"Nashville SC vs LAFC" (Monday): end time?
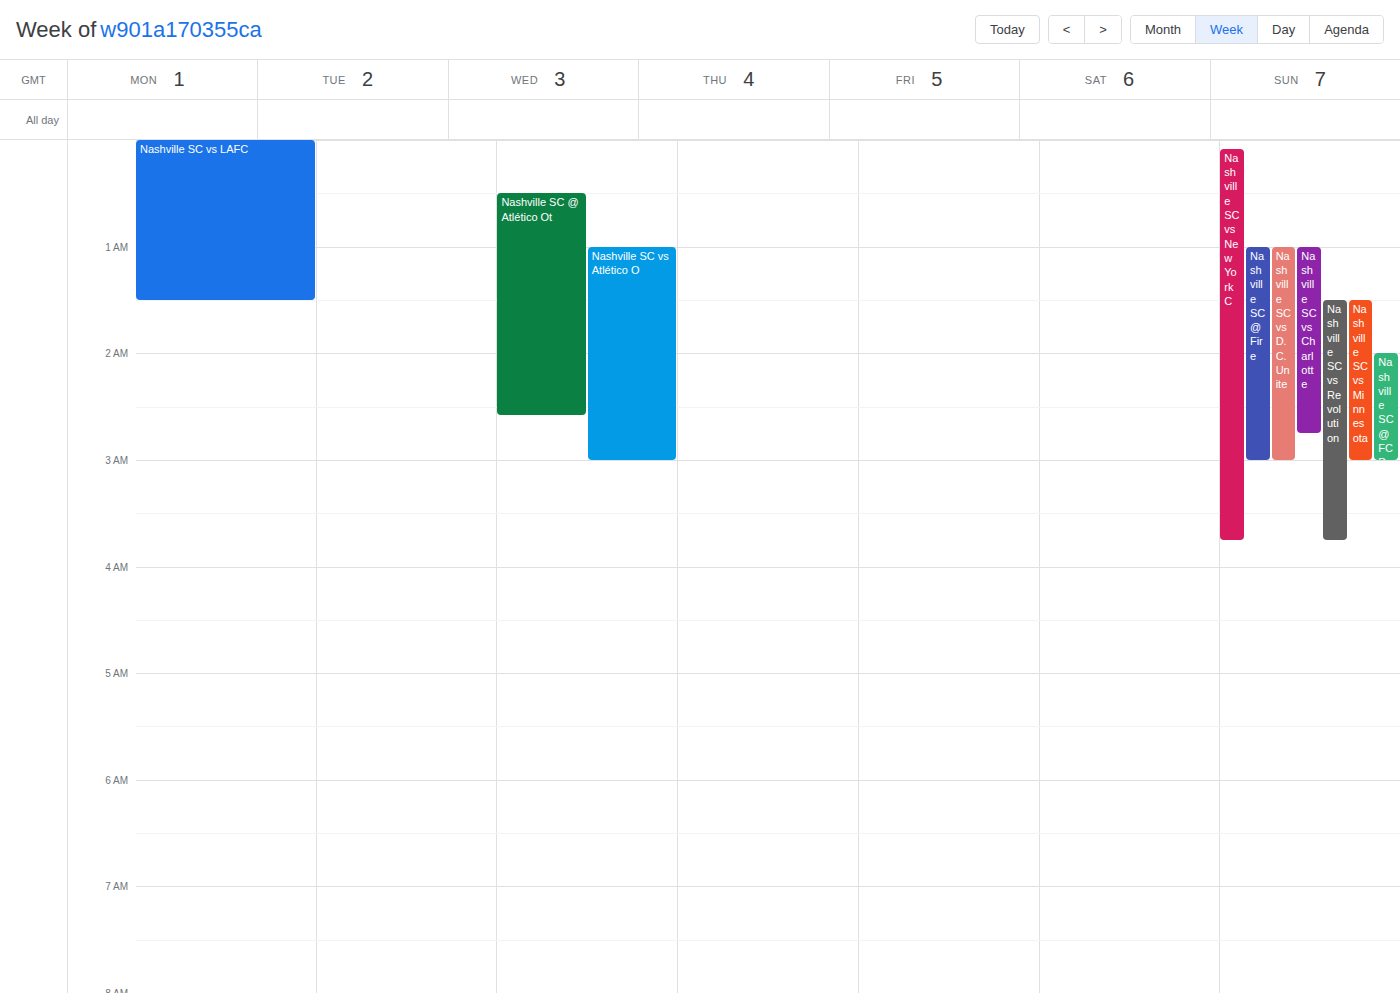
1:30 AM